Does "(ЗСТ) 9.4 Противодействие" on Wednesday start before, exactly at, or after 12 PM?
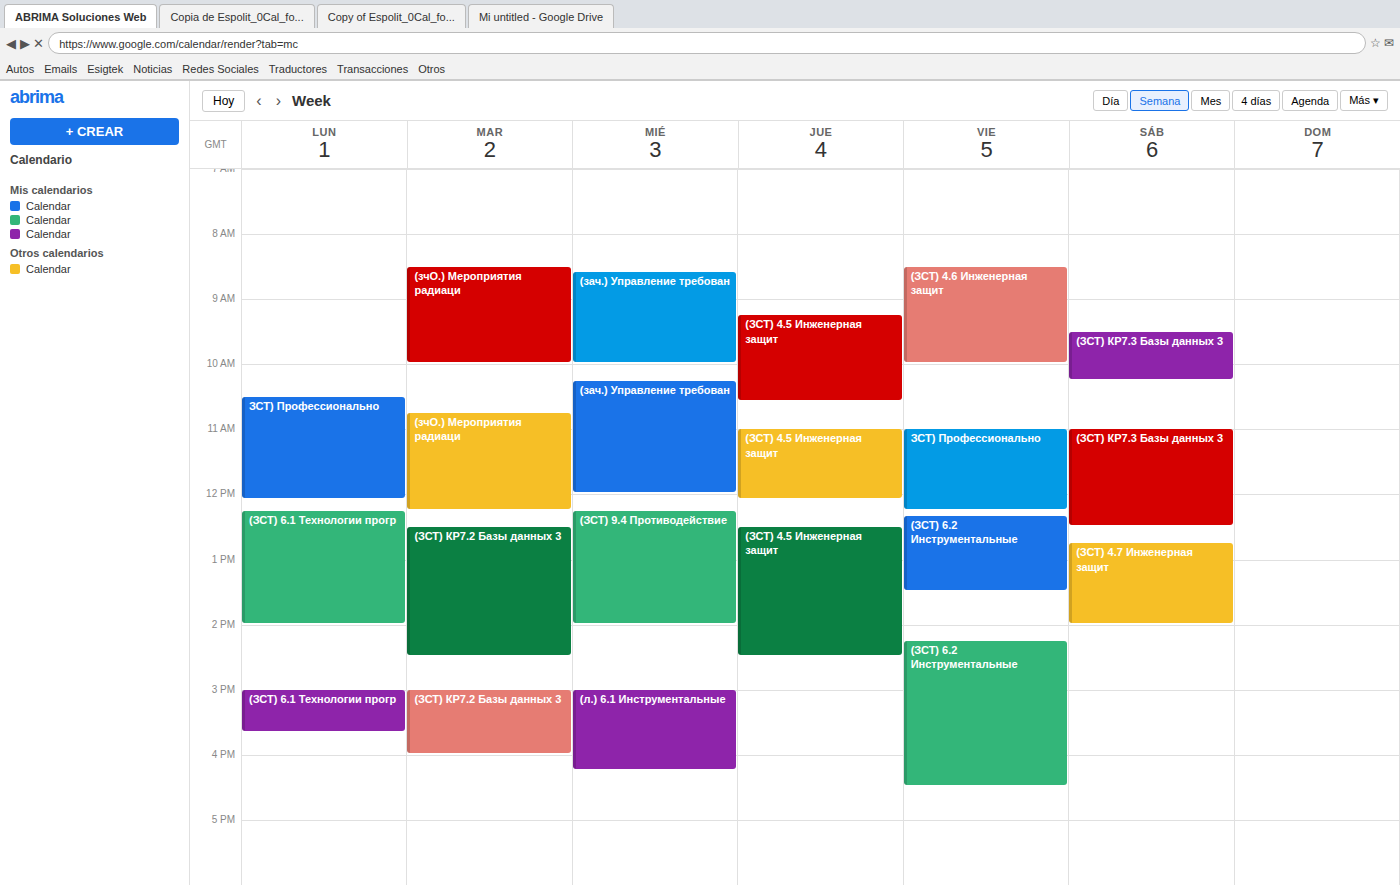
12:15 PM -- after 12 PM, 15 minutes below the 12 PM line.